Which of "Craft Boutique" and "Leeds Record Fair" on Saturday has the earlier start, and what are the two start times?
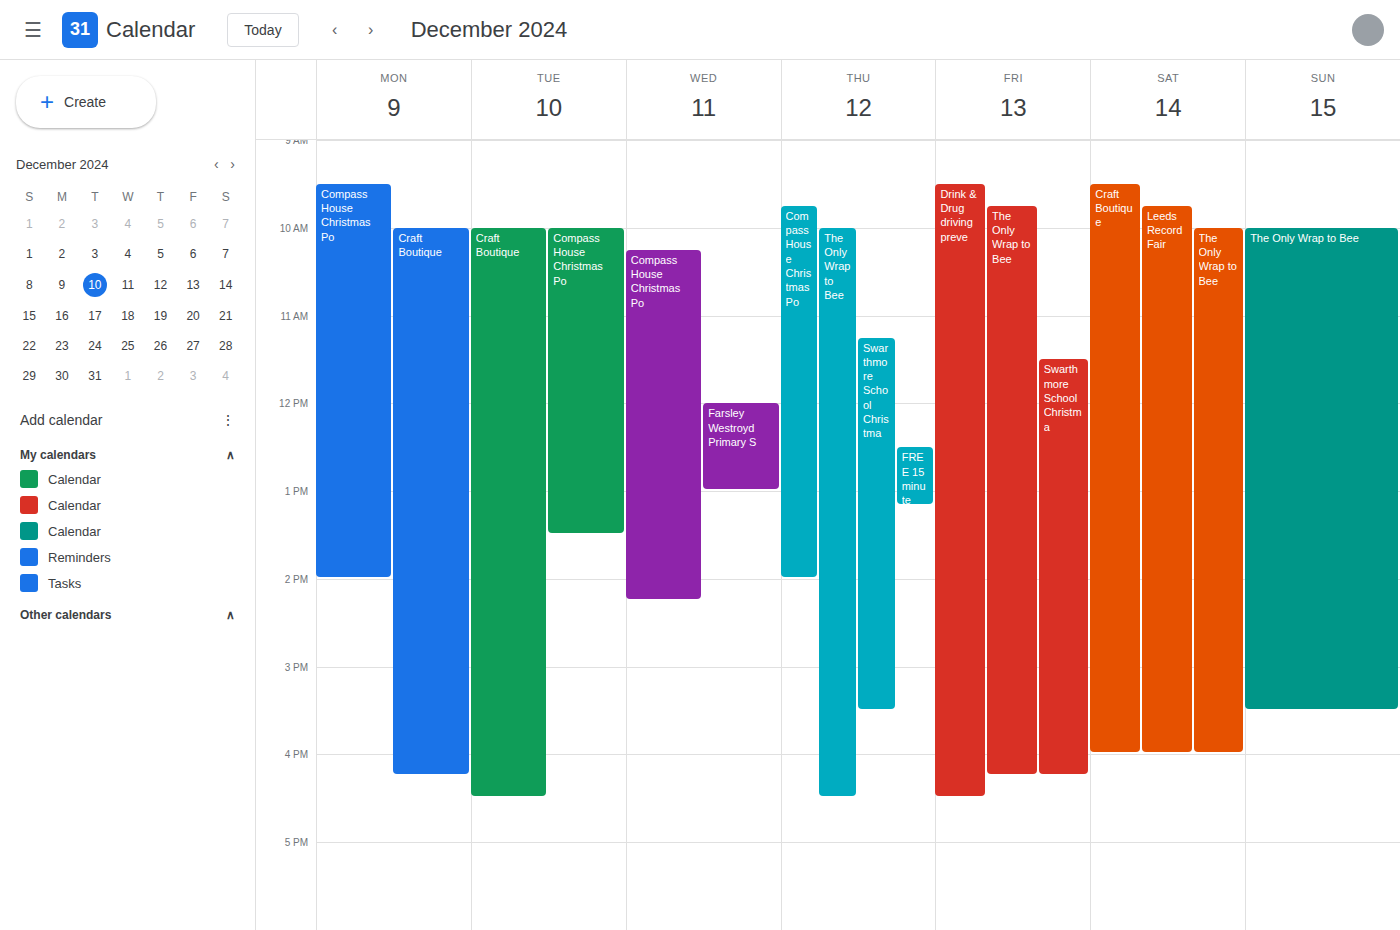
"Craft Boutique" 09:30; "Leeds Record Fair" 09:45.